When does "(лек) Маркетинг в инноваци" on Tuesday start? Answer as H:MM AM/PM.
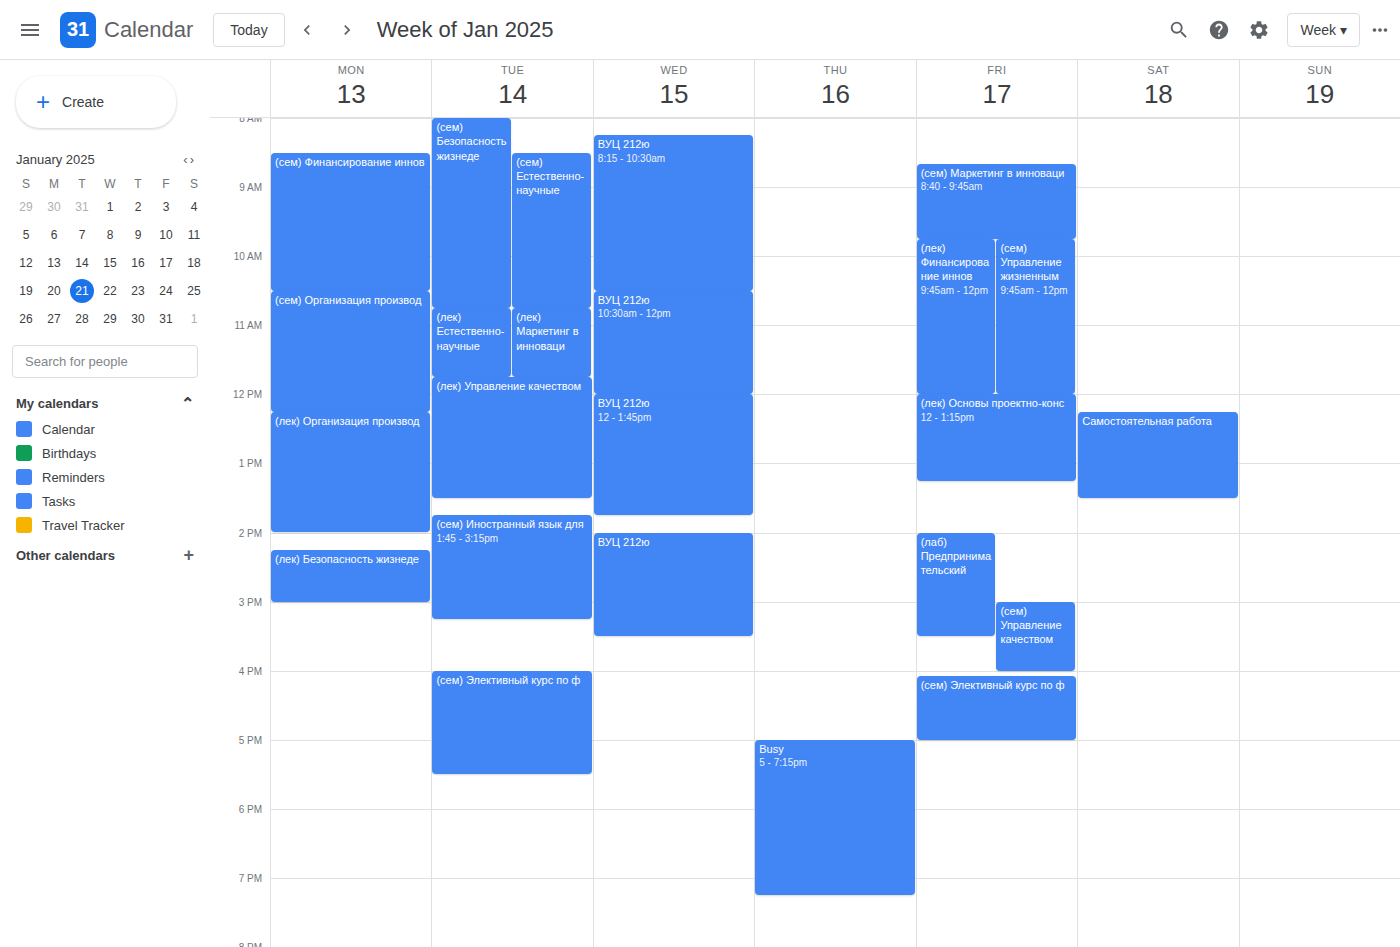
10:45 AM